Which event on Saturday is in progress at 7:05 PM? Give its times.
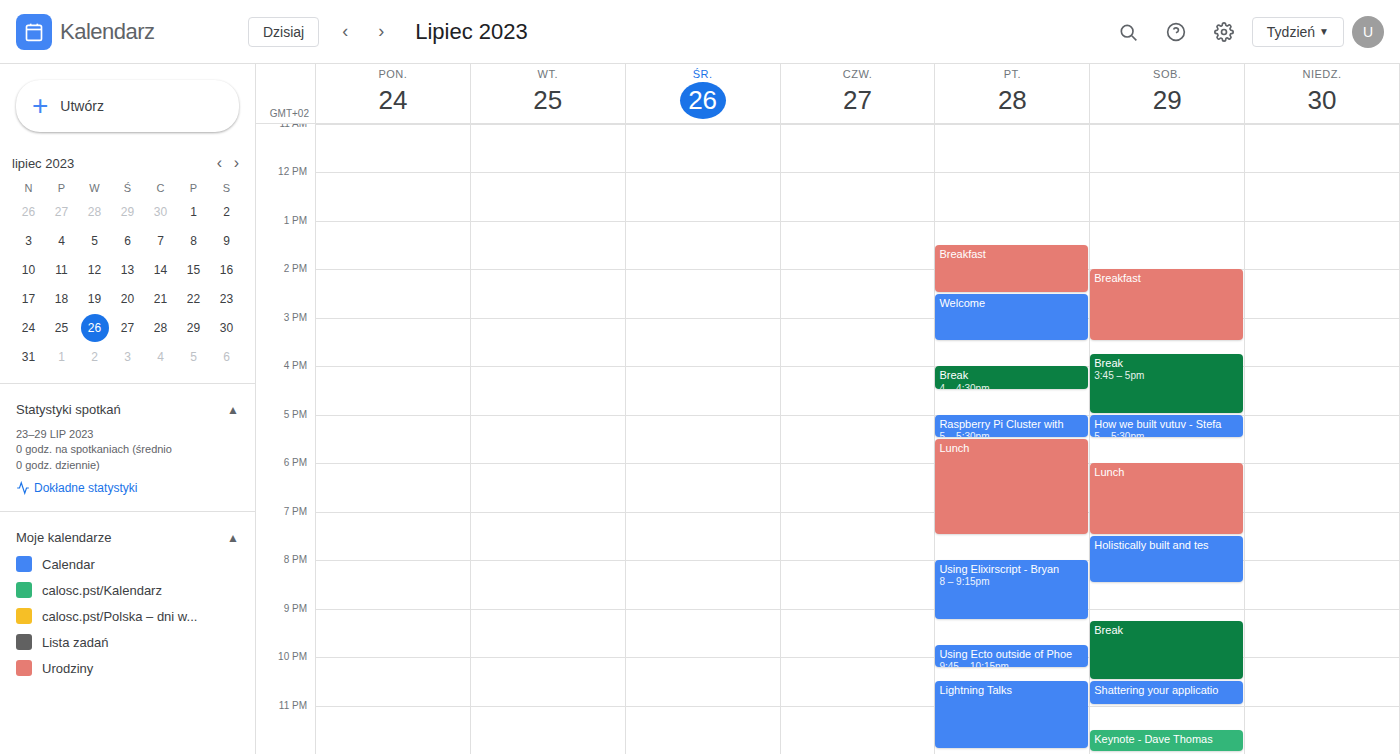
"Lunch", 6:00 PM to 7:30 PM